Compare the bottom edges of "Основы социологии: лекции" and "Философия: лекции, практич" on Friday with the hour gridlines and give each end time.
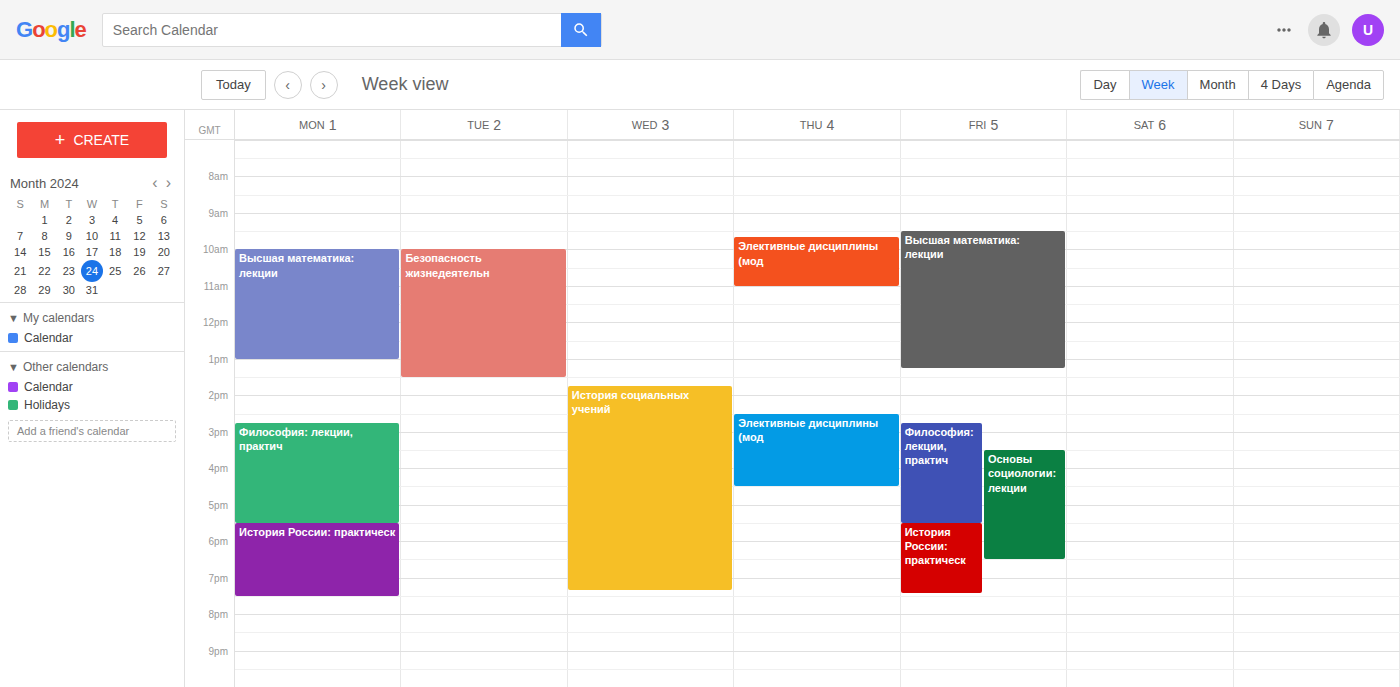
"Основы социологии: лекции": 6:30 PM, halfway between the 6 PM and 7 PM lines. "Философия: лекции, практич": 5:30 PM, halfway between the 5 PM and 6 PM lines.